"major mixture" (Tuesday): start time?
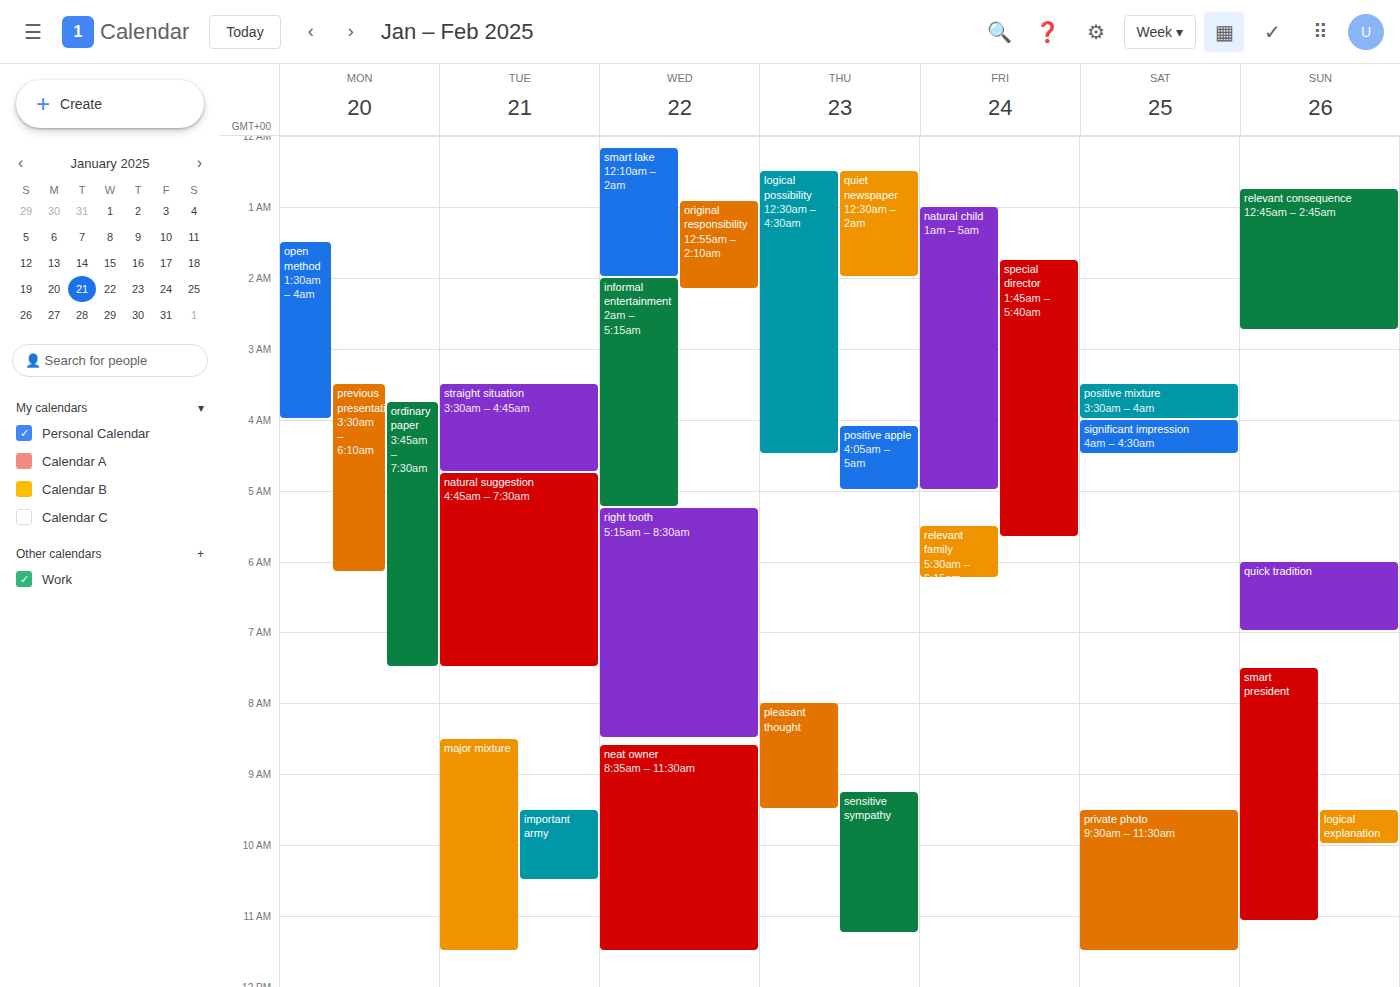
8:30 AM